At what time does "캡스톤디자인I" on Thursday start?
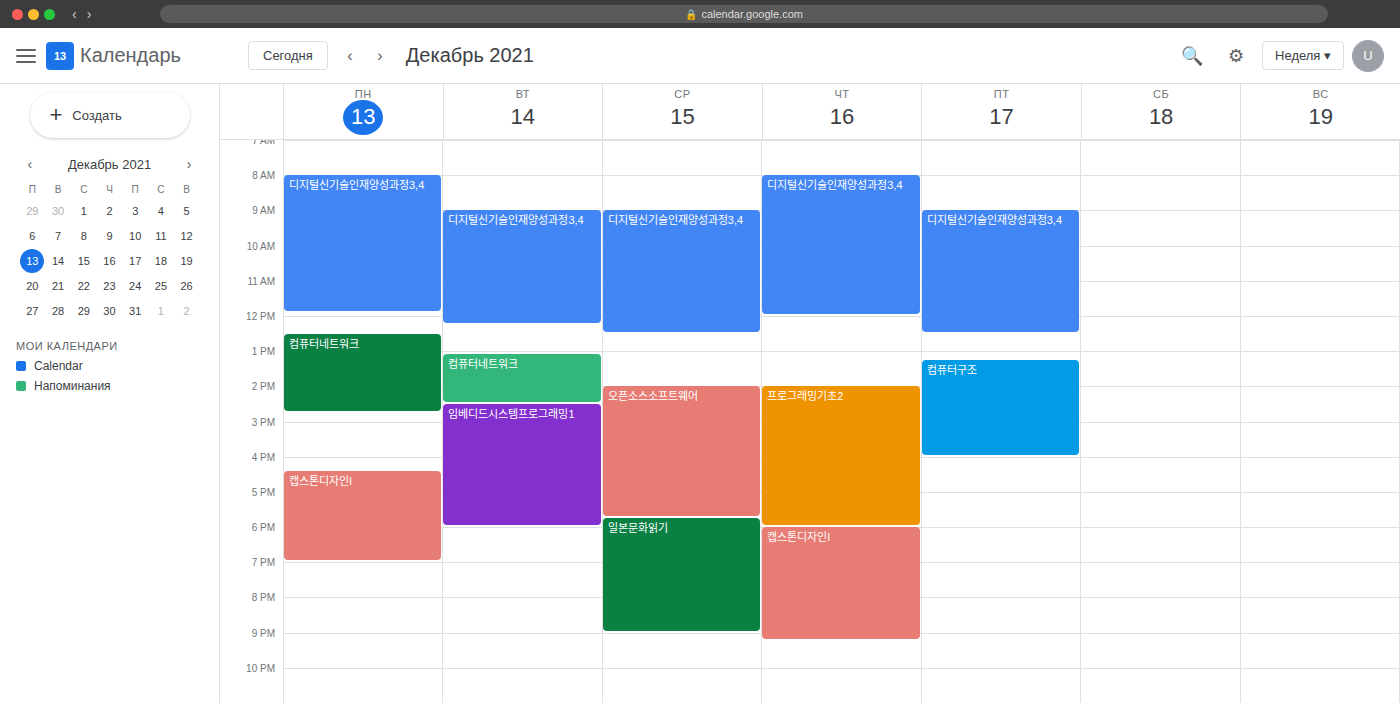
18:00